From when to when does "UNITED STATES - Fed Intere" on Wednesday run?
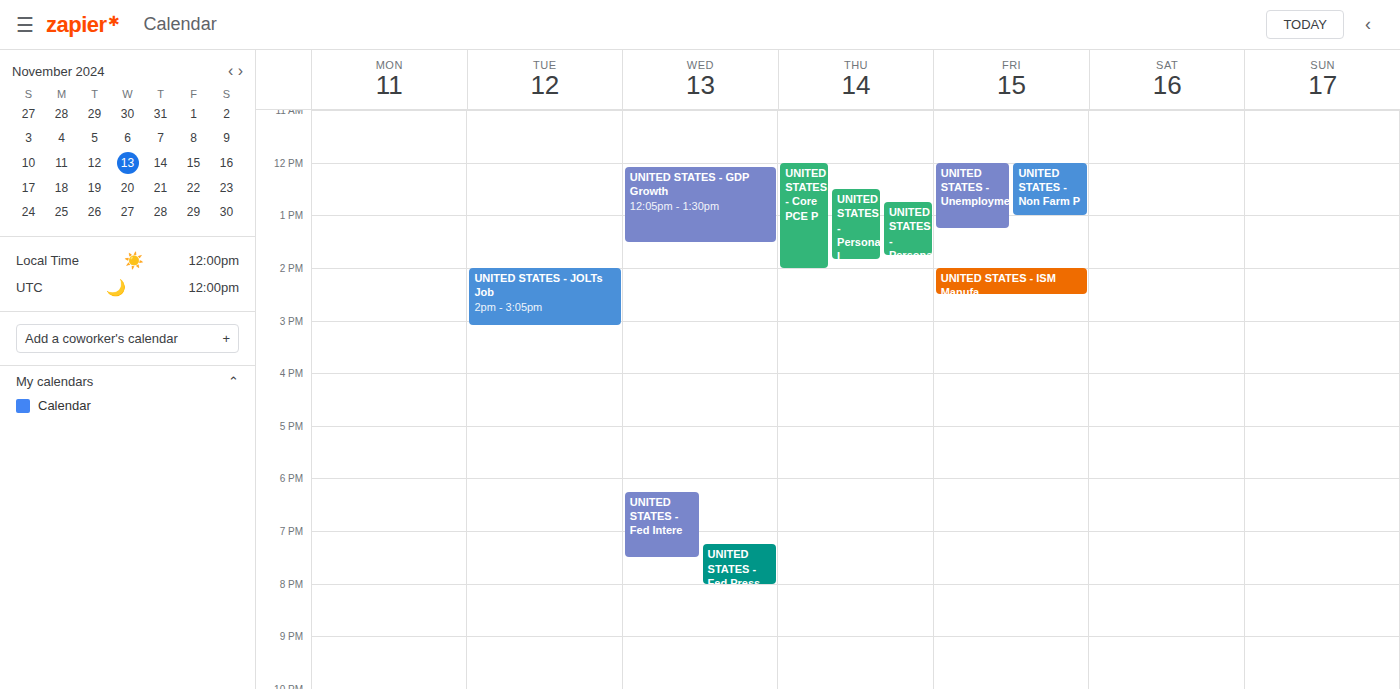
6:15 PM to 7:30 PM